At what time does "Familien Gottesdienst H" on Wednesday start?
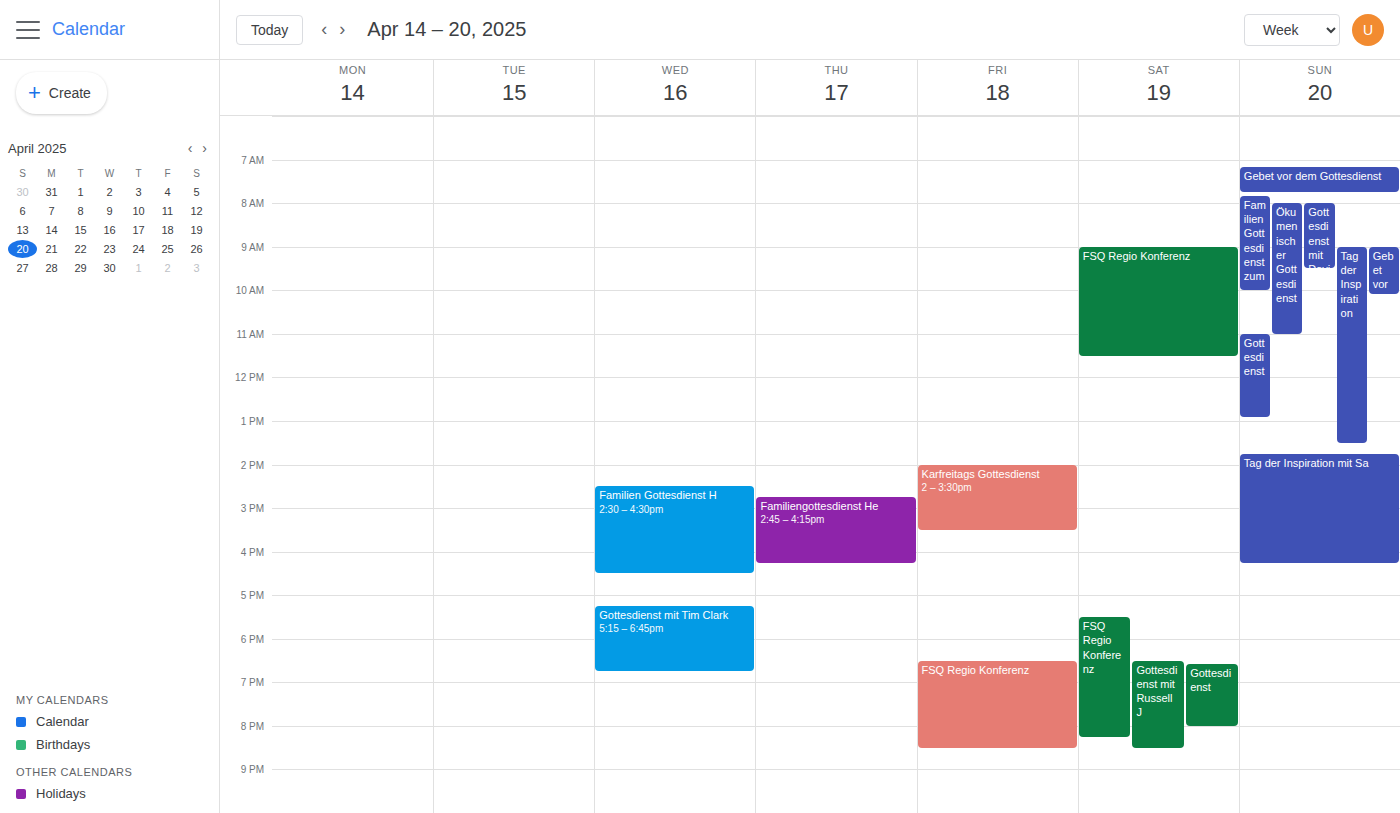
2:30 PM